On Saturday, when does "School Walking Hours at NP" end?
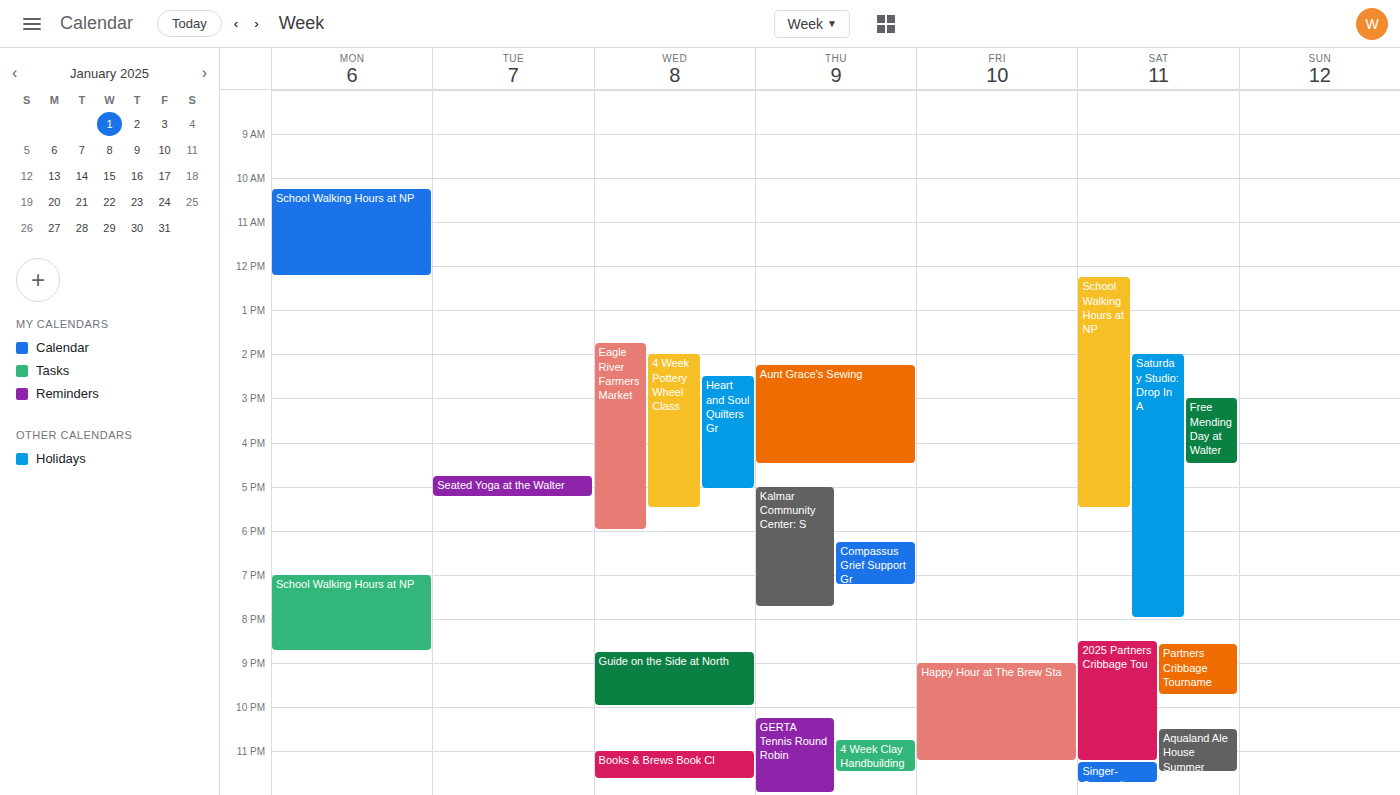
5:30 PM